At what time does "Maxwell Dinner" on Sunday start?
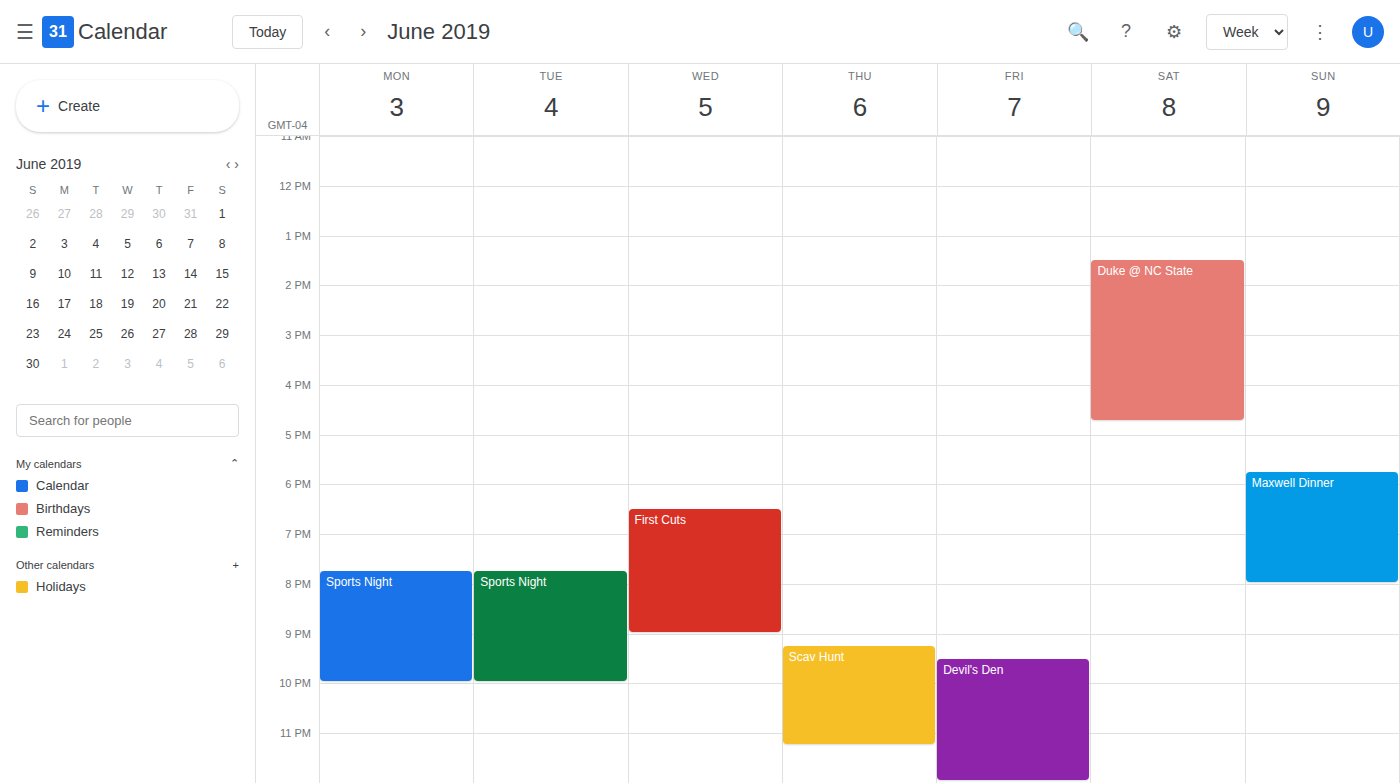
5:45 PM